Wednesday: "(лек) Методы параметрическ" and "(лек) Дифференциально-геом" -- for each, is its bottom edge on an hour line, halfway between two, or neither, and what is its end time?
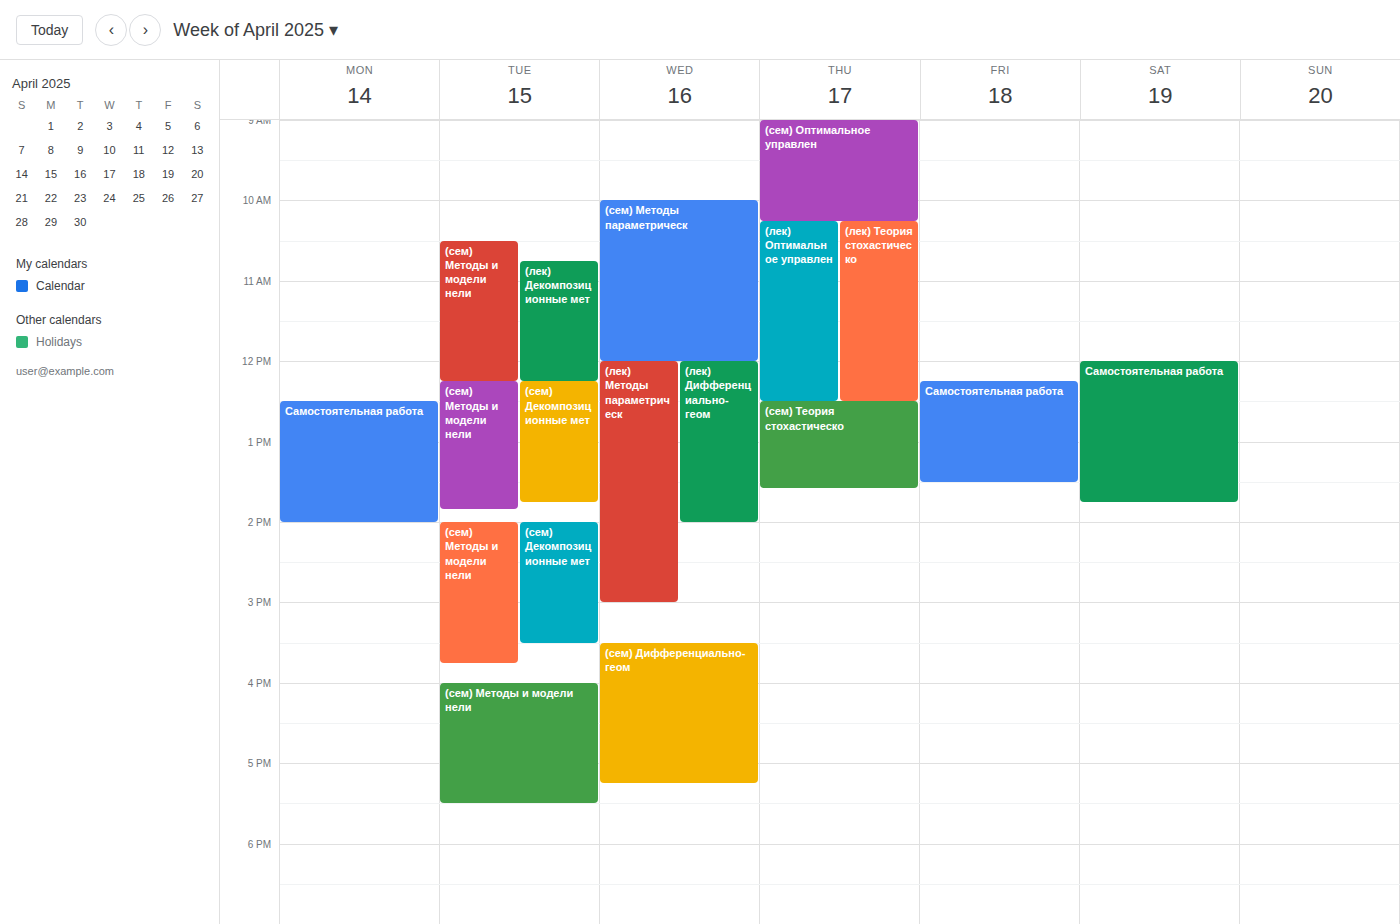
"(лек) Методы параметрическ": 3:00 PM, exactly on the 3 PM line. "(лек) Дифференциально-геом": 2:00 PM, exactly on the 2 PM line.